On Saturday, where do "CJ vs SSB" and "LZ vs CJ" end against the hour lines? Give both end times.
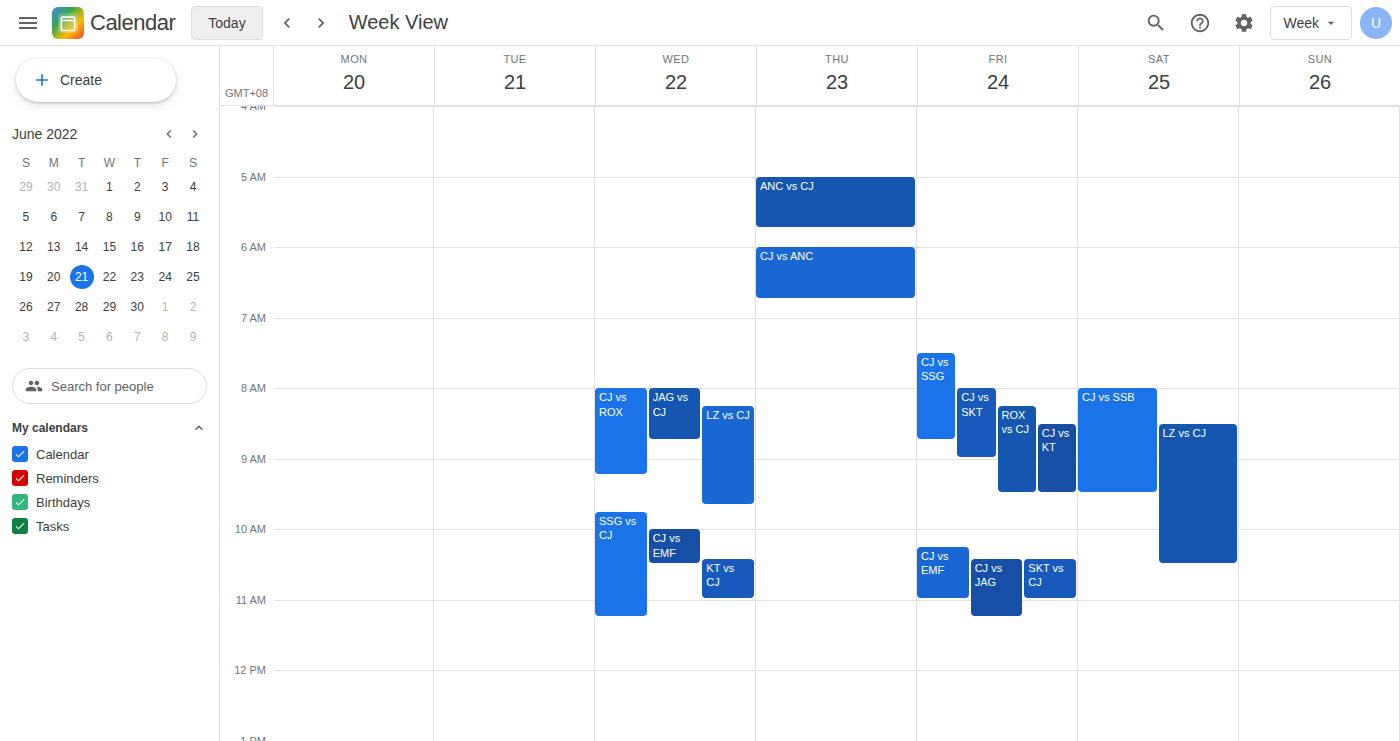
"CJ vs SSB": 9:30 AM, halfway between the 9 AM and 10 AM lines. "LZ vs CJ": 10:30 AM, halfway between the 10 AM and 11 AM lines.